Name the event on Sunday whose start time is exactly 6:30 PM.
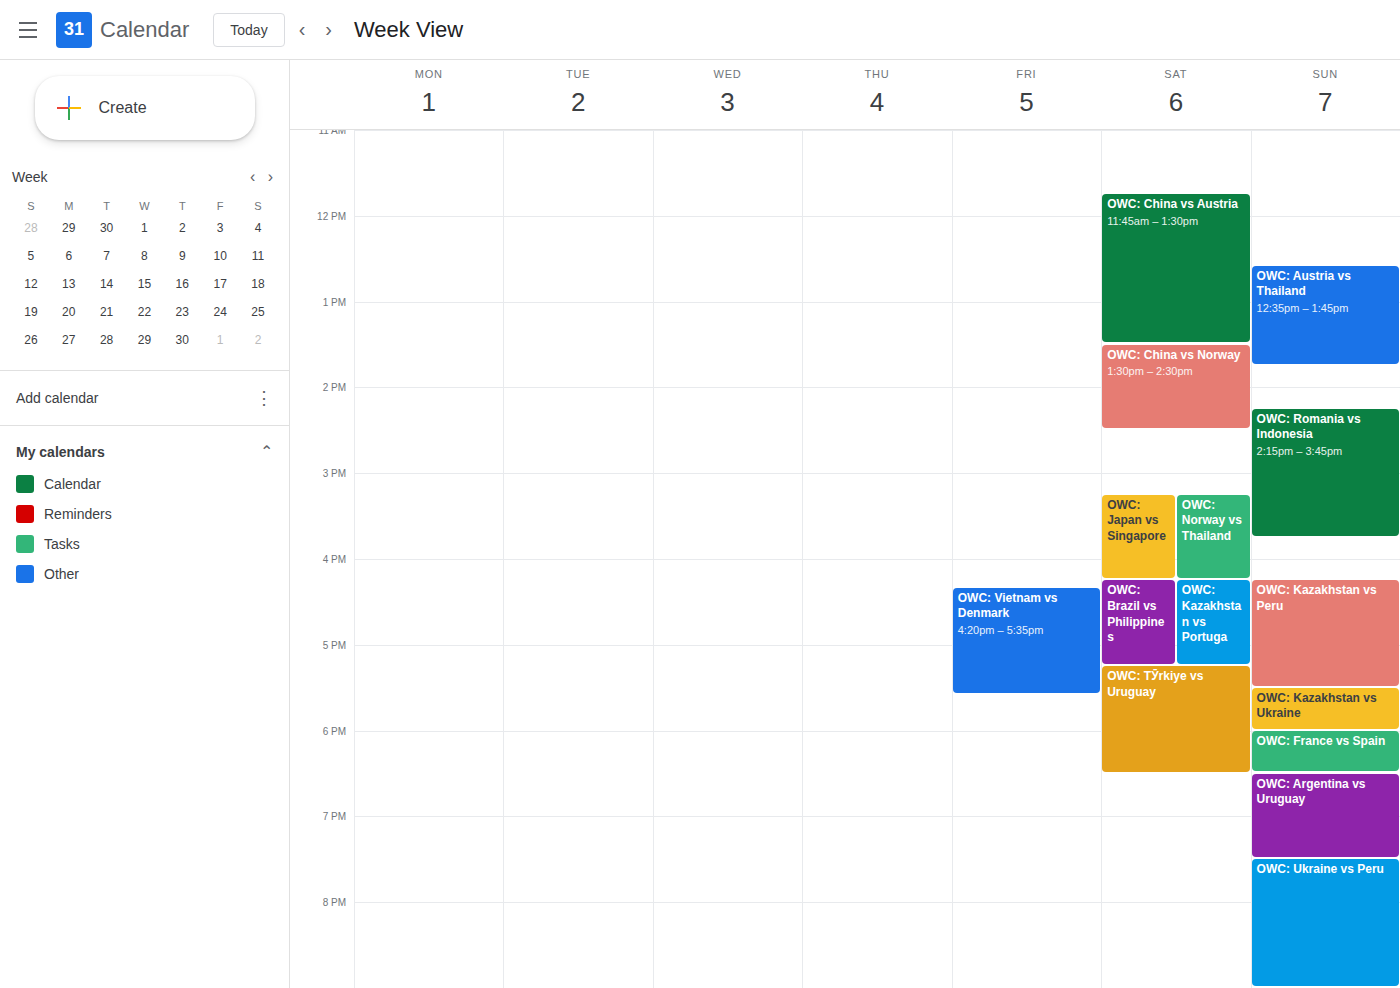
"OWC: Argentina vs Uruguay"